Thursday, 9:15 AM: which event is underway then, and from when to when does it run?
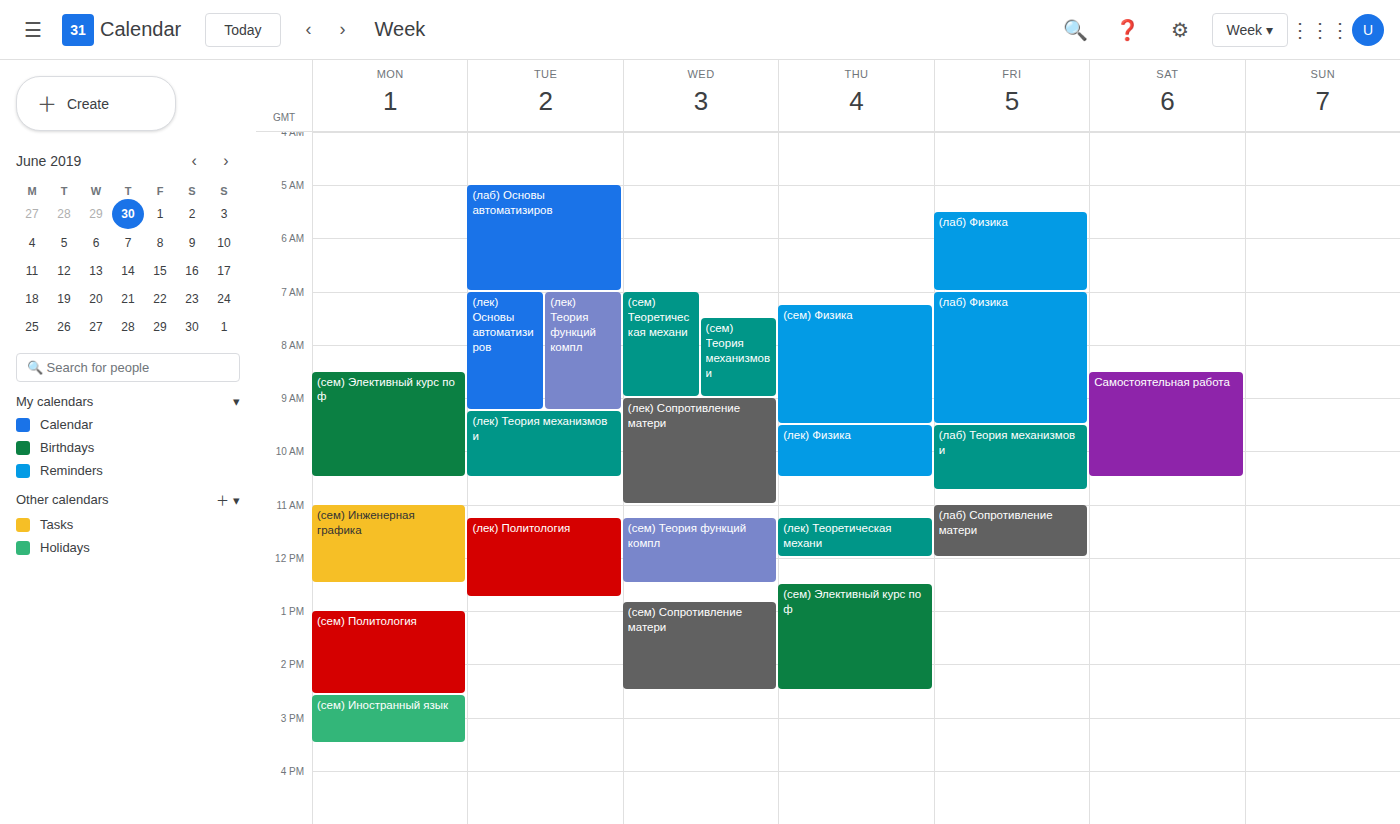
"(сем) Физика", 7:15 AM to 9:30 AM